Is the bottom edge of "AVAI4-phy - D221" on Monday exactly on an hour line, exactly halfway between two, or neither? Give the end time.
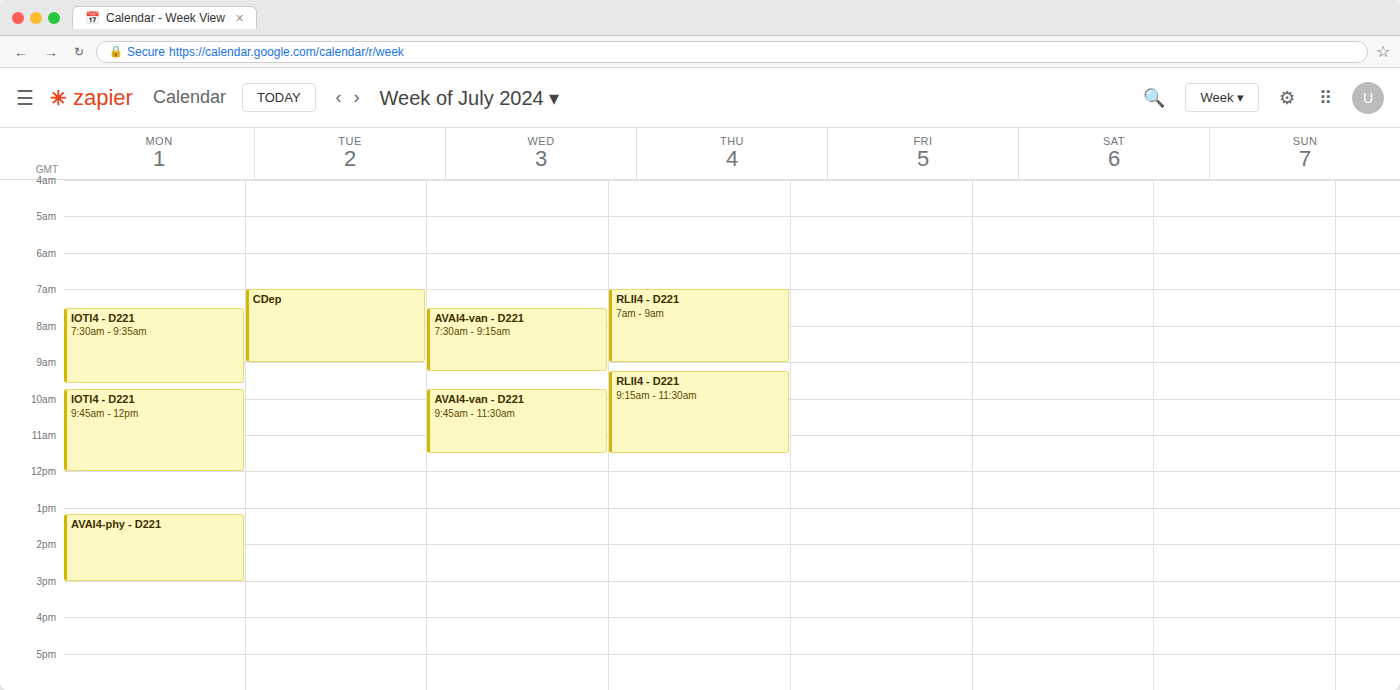
3:00 PM -- exactly on the 3 PM line.